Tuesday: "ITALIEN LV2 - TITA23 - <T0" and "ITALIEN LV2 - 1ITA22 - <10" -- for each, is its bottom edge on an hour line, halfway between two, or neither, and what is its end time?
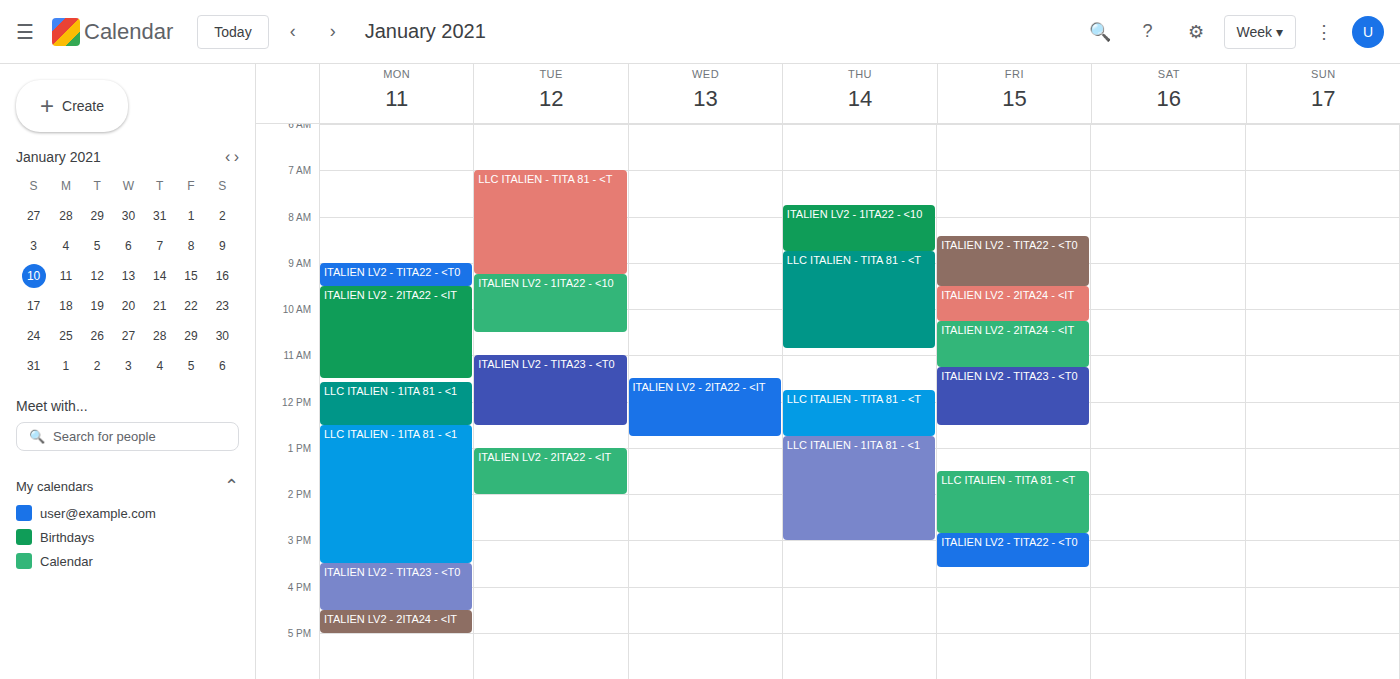
"ITALIEN LV2 - TITA23 - <T0": 12:30 PM, halfway between the 12 PM and 1 PM lines. "ITALIEN LV2 - 1ITA22 - <10": 10:30 AM, halfway between the 10 AM and 11 AM lines.